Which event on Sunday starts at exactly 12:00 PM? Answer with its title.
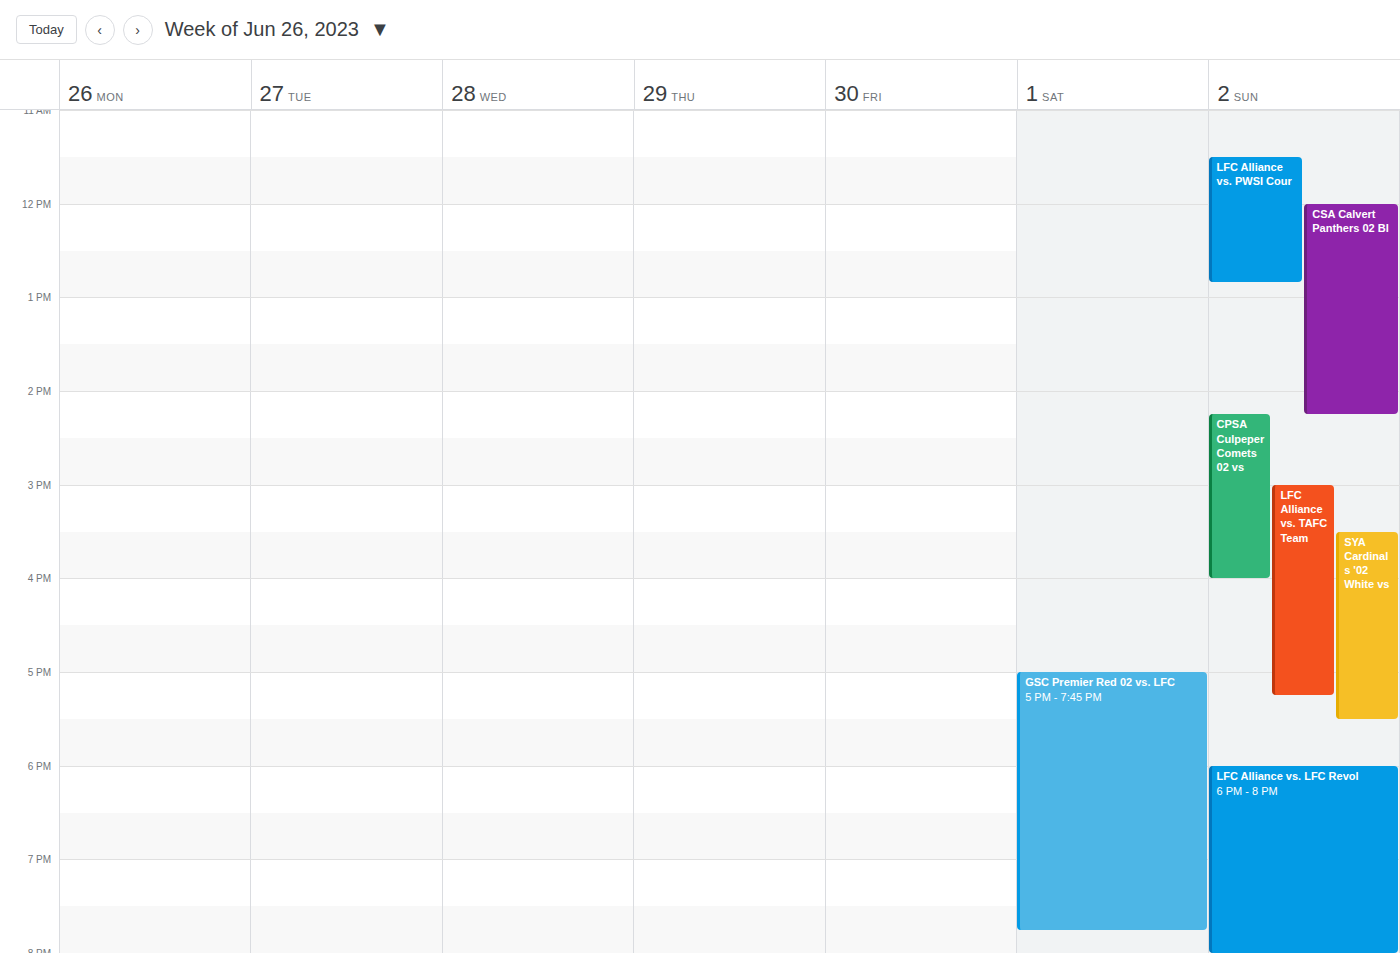
"CSA Calvert Panthers 02 Bl"